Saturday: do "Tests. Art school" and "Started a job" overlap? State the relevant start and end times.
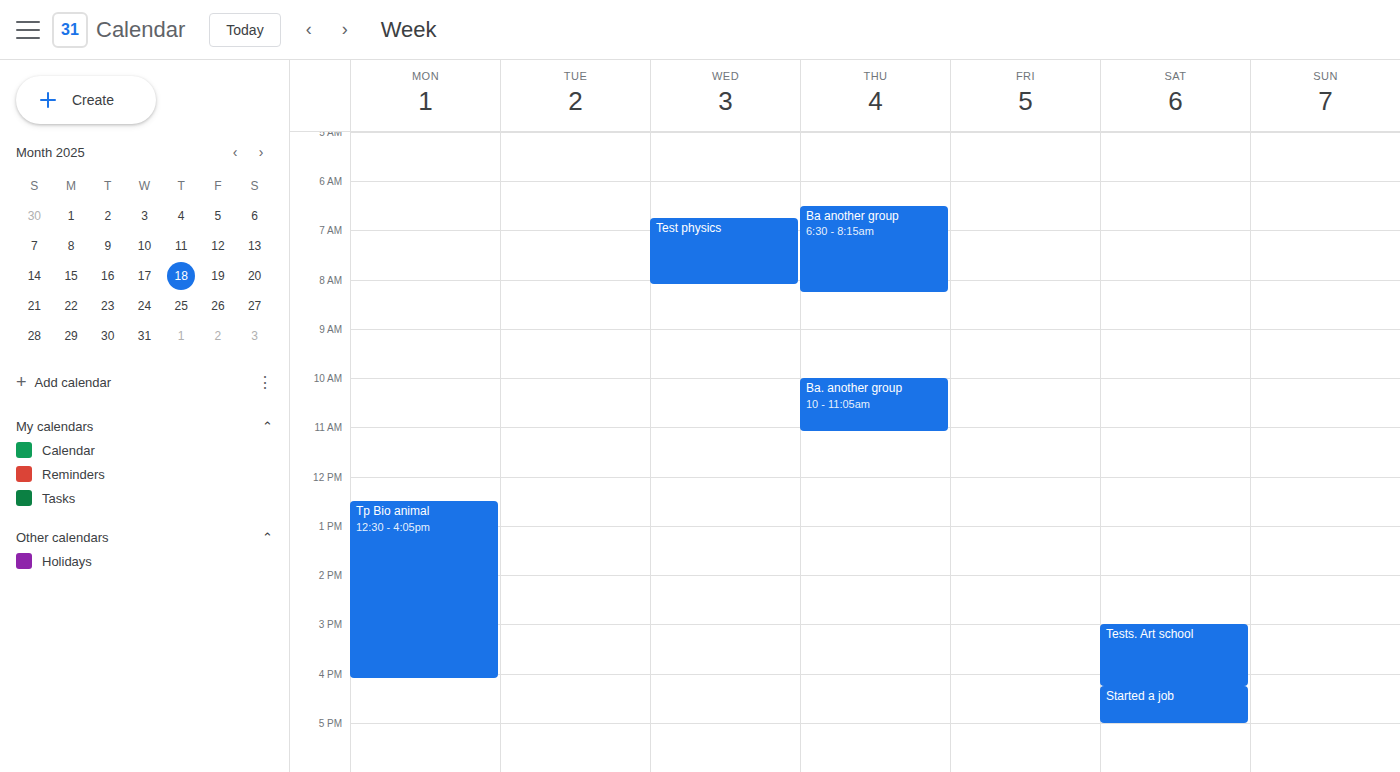
"Tests. Art school" ends at 4:15 PM, exactly when "Started a job" starts -- they touch but do not overlap.